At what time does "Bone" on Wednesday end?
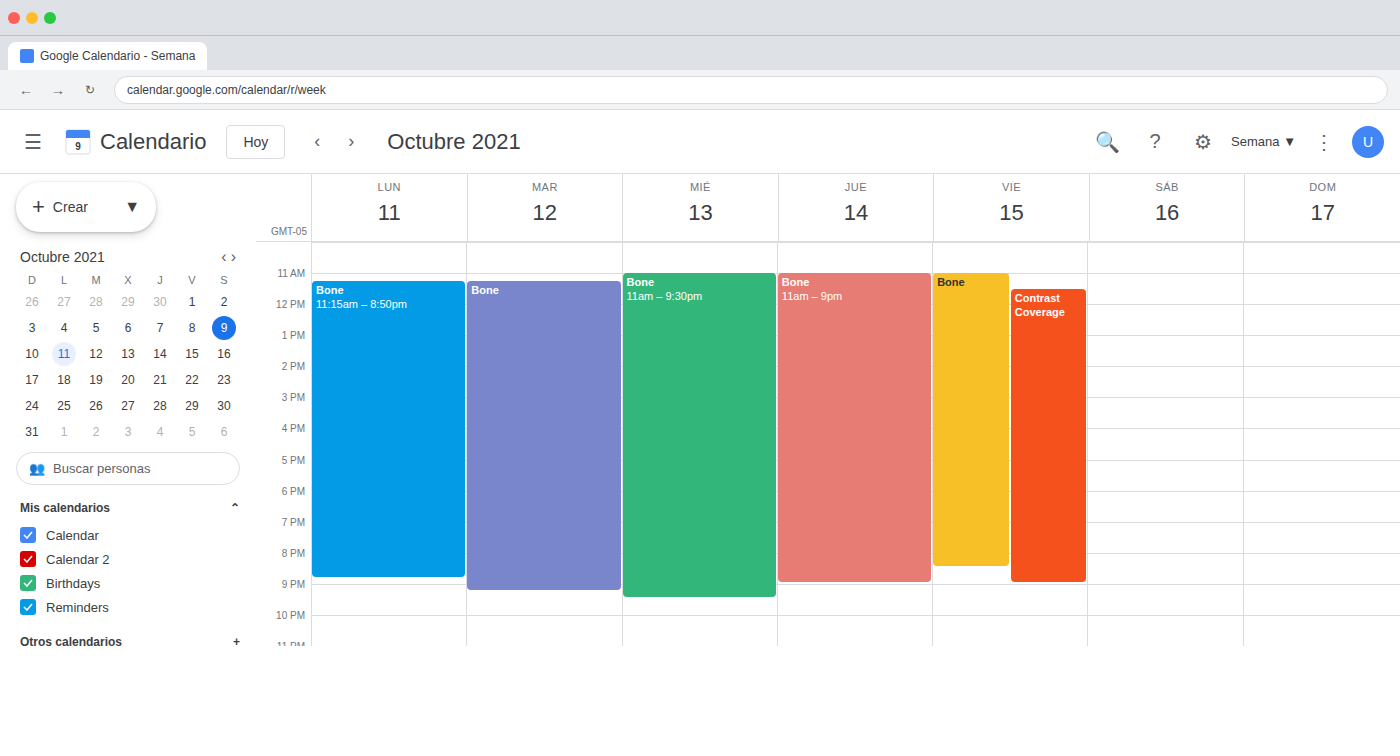
9:30 PM